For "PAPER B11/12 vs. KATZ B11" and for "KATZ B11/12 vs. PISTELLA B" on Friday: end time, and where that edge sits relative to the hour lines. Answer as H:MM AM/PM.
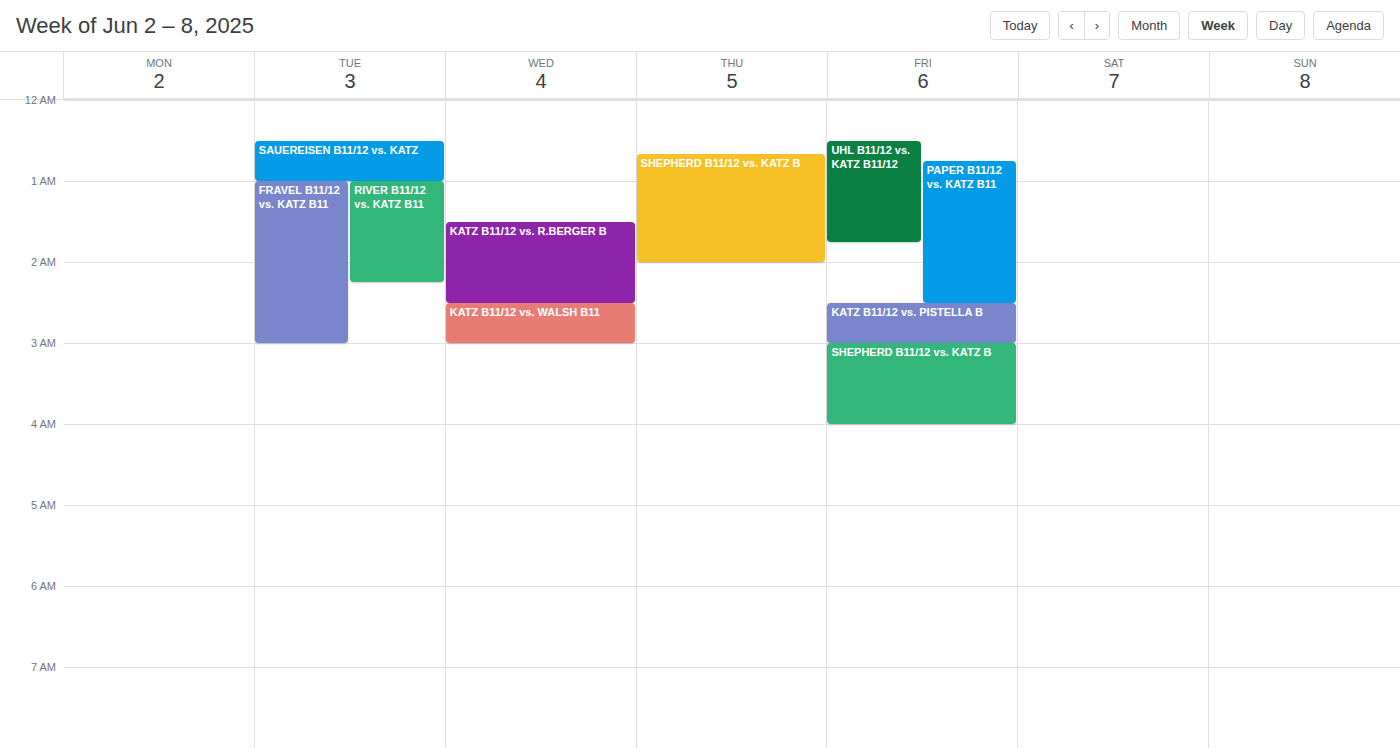
"PAPER B11/12 vs. KATZ B11": 2:30 AM, halfway between the 2 AM and 3 AM lines. "KATZ B11/12 vs. PISTELLA B": 3:00 AM, exactly on the 3 AM line.